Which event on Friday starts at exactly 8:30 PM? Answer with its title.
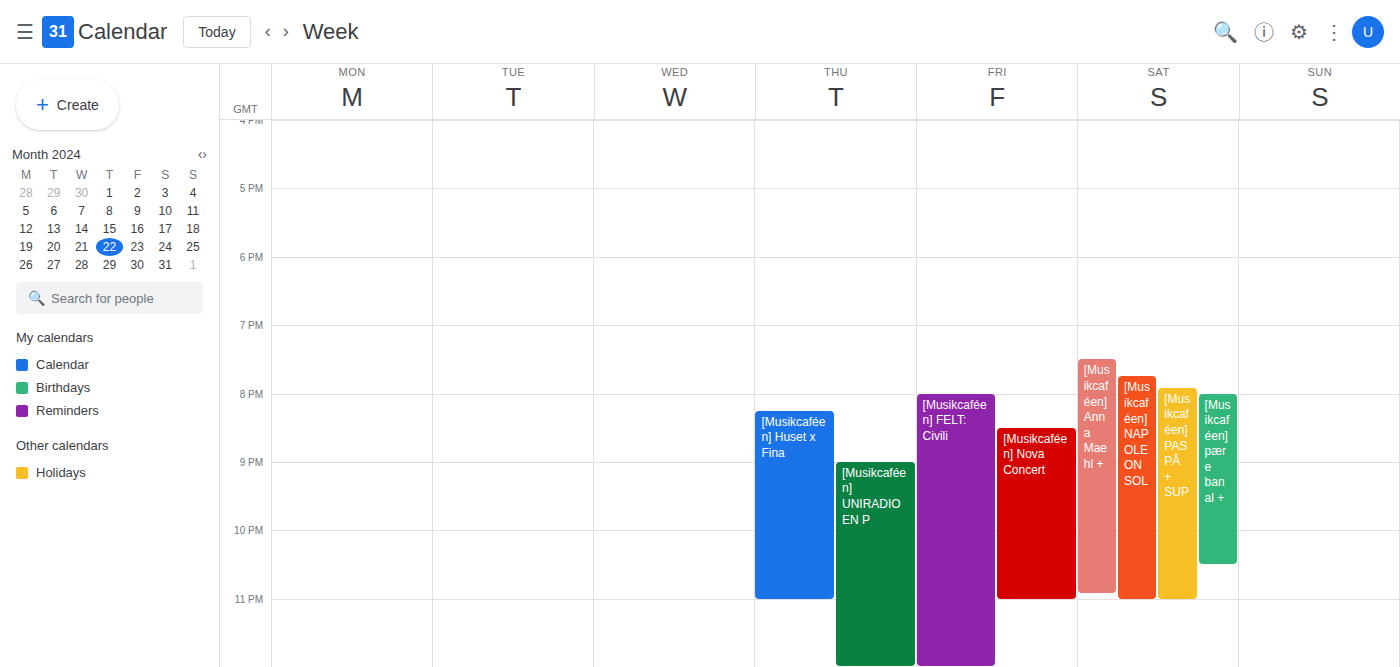
"[Musikcaféen] Nova Concert"